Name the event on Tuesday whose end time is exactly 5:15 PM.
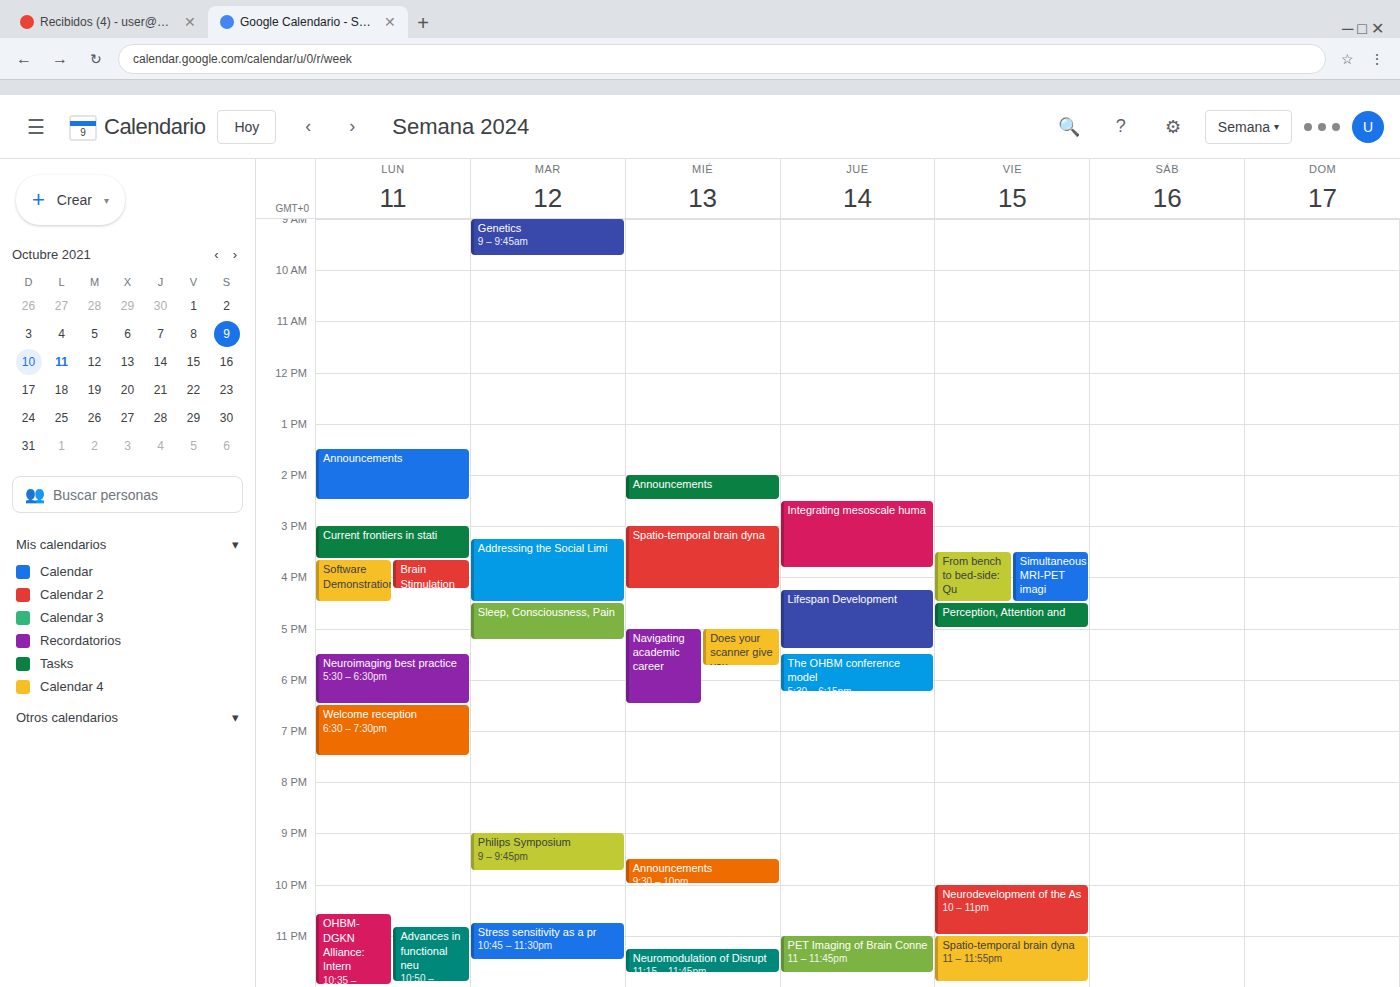
"Sleep, Consciousness, Pain"